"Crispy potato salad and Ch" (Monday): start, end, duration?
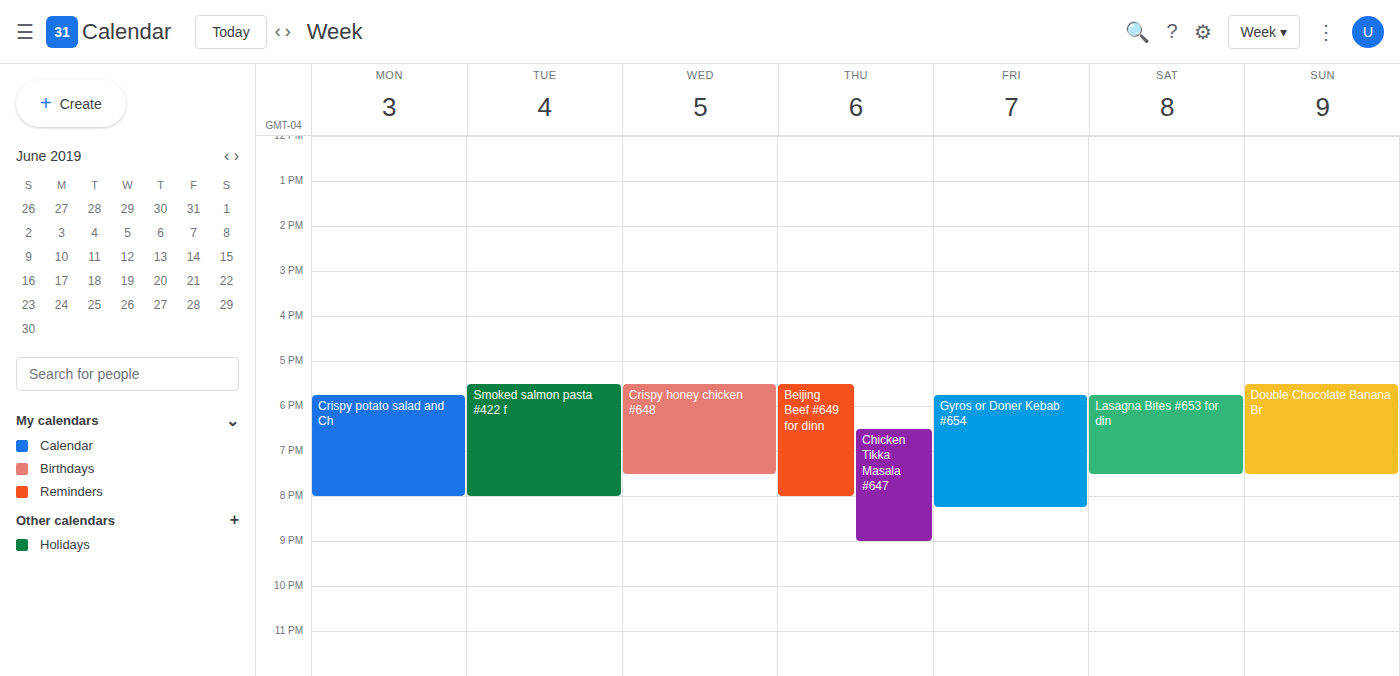
5:45 PM to 8:00 PM, 2 hours 15 minutes